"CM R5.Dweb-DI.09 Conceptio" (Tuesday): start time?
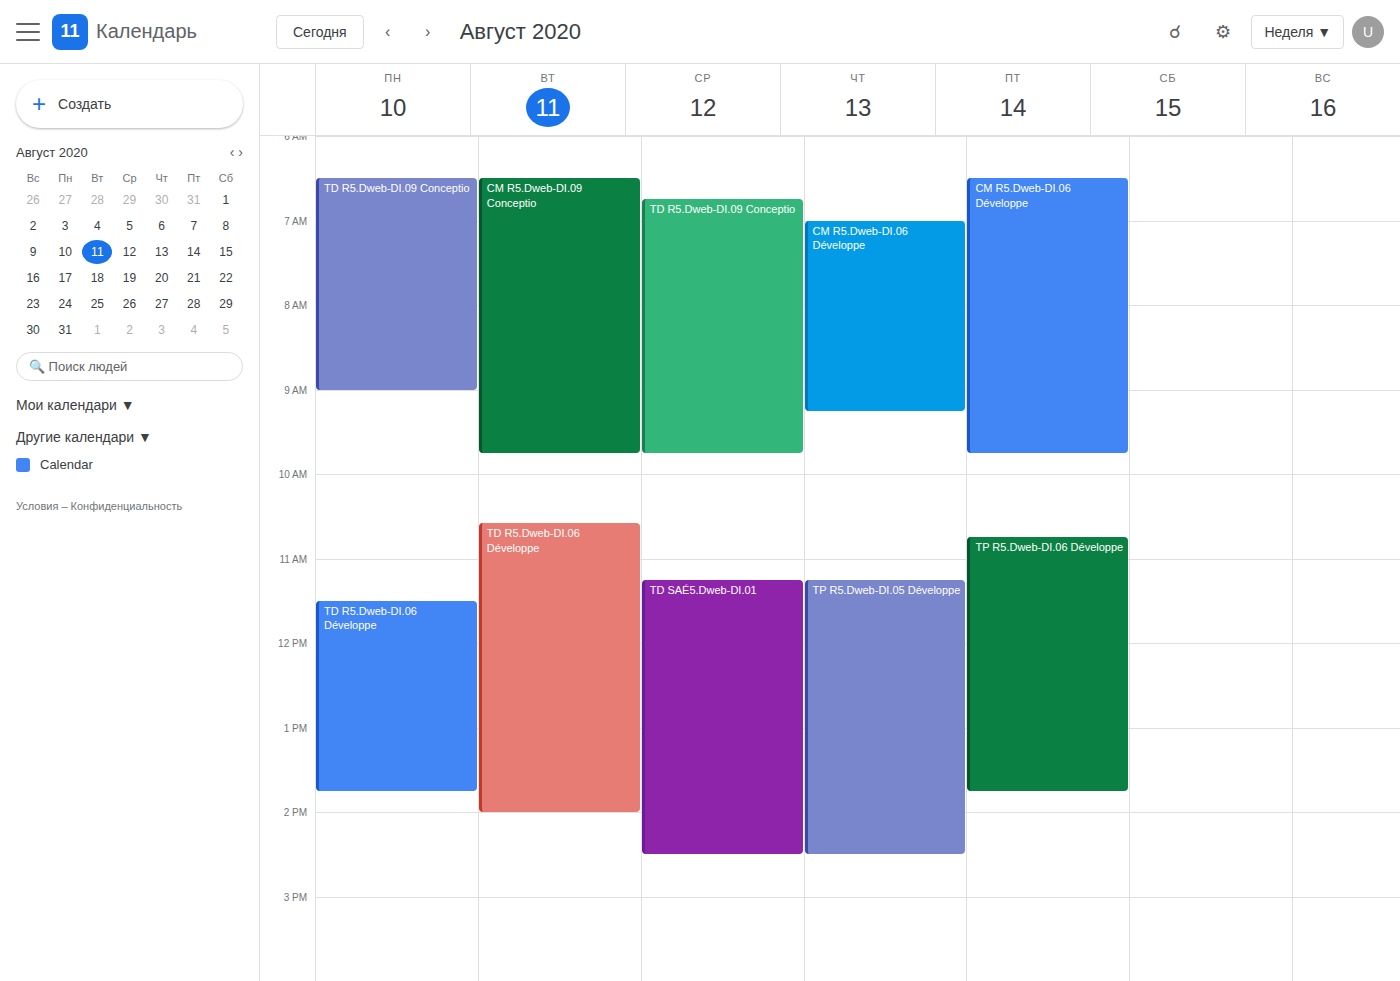
6:30 AM